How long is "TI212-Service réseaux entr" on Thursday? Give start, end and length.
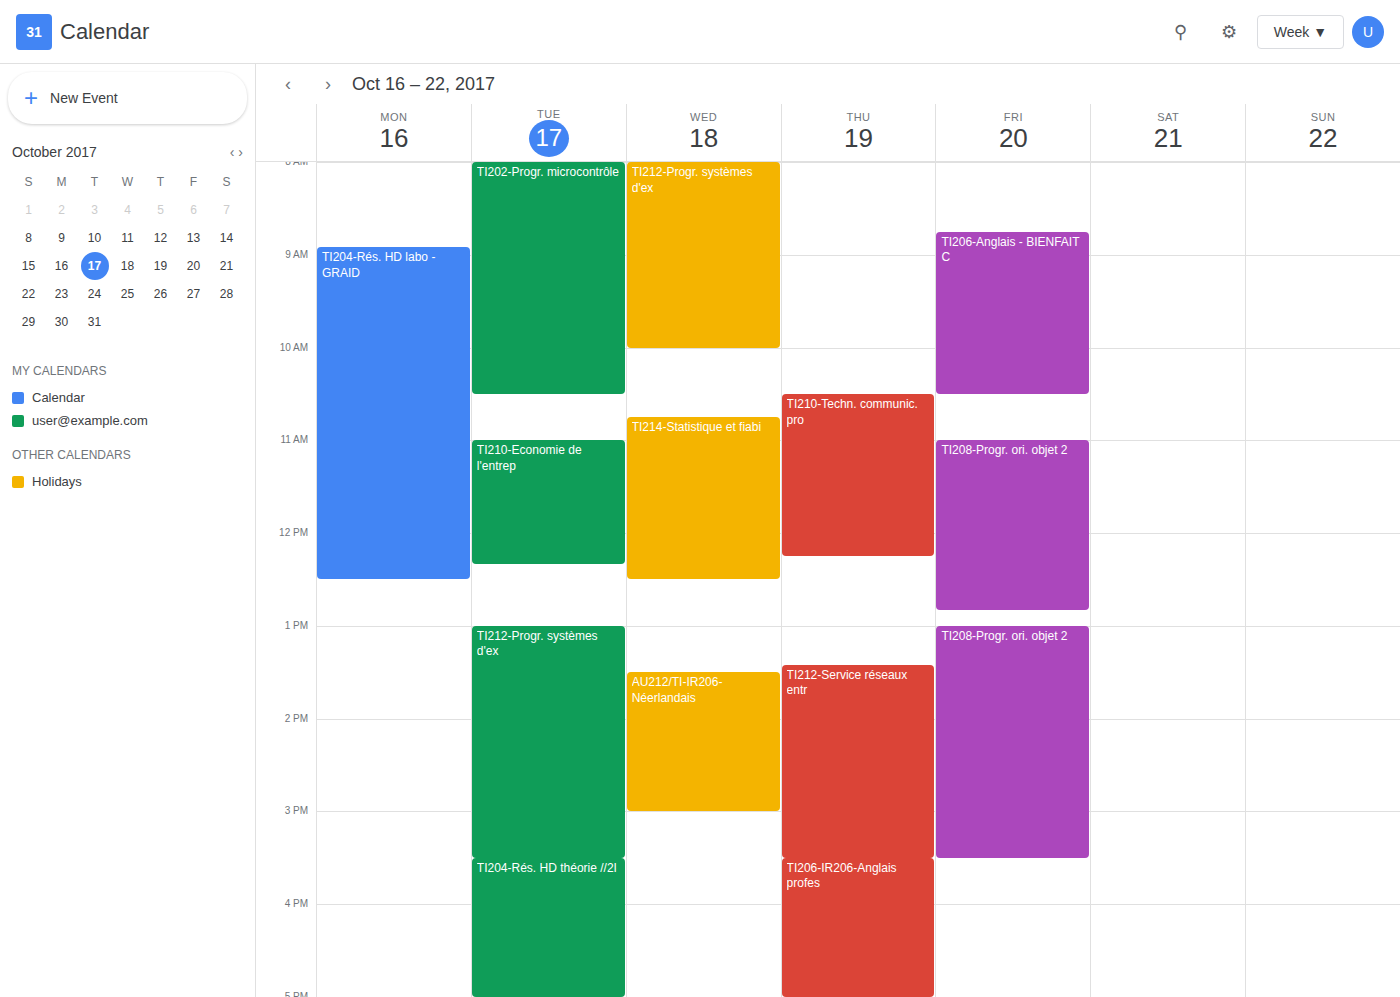
1:25 PM to 3:30 PM, 2 hours 5 minutes